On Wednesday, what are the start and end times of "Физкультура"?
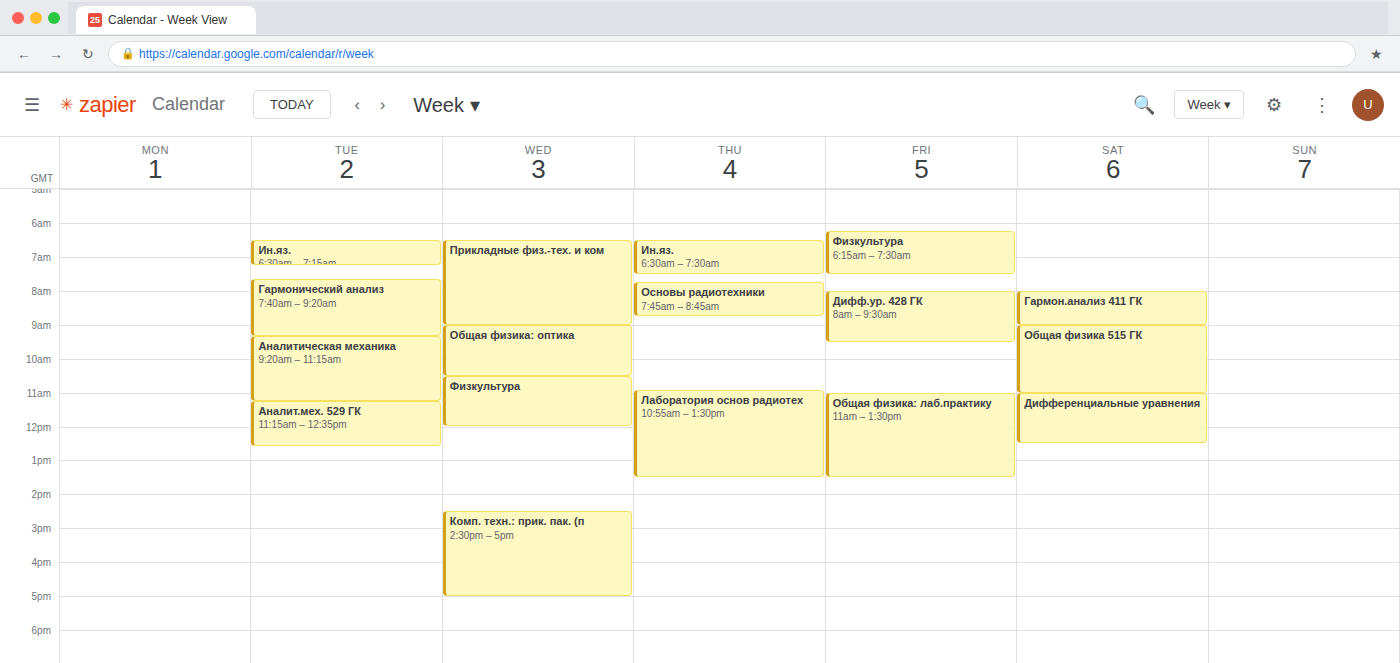
10:30 to 12:00